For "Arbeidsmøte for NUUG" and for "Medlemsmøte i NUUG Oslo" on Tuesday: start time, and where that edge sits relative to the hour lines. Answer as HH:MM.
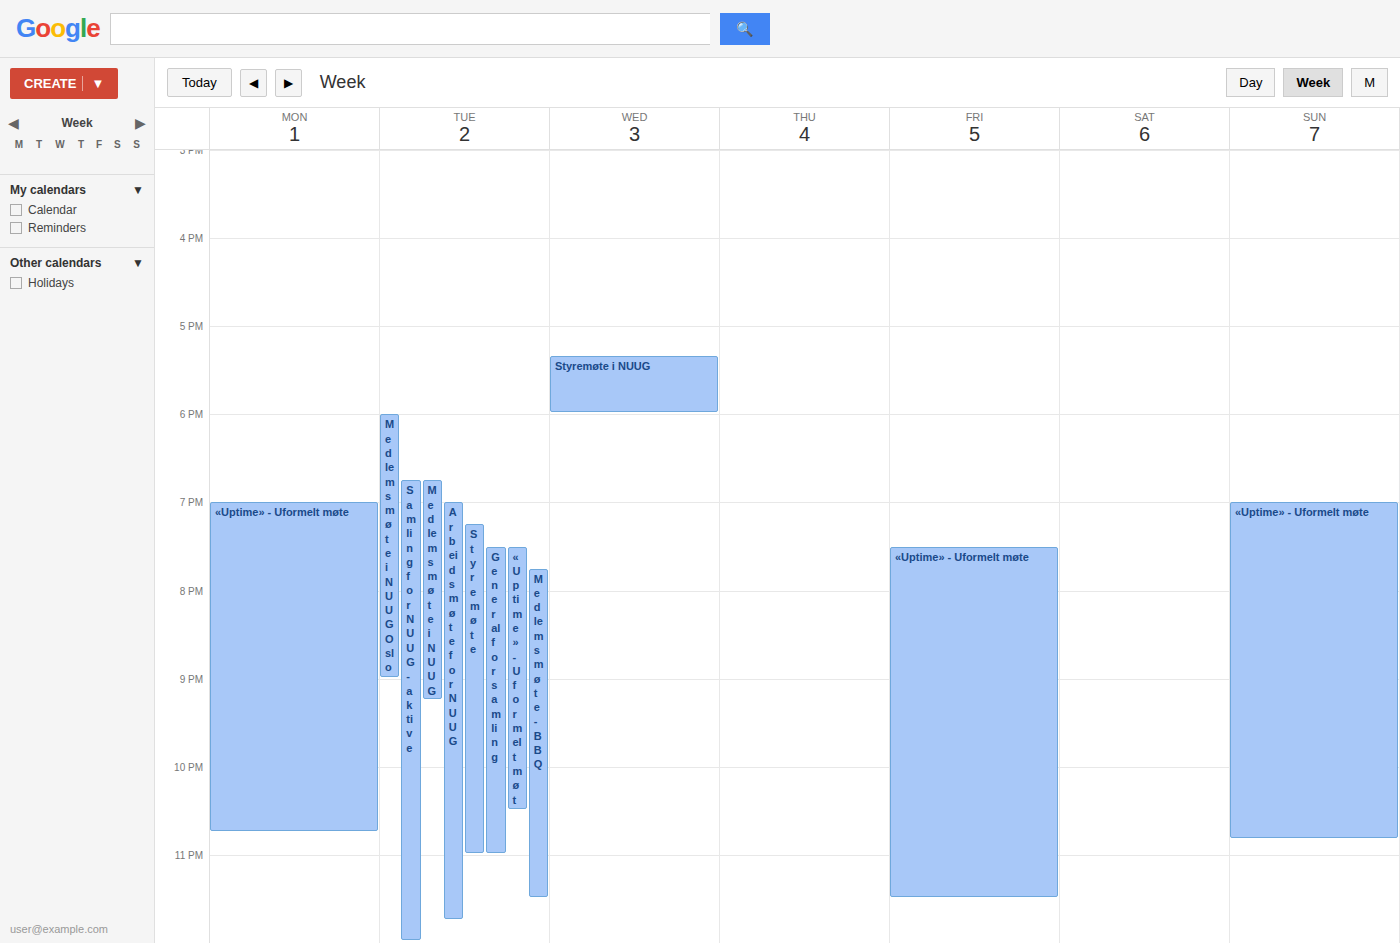
"Arbeidsmøte for NUUG": 19:00, exactly on the 19:00 line. "Medlemsmøte i NUUG Oslo": 18:00, exactly on the 18:00 line.